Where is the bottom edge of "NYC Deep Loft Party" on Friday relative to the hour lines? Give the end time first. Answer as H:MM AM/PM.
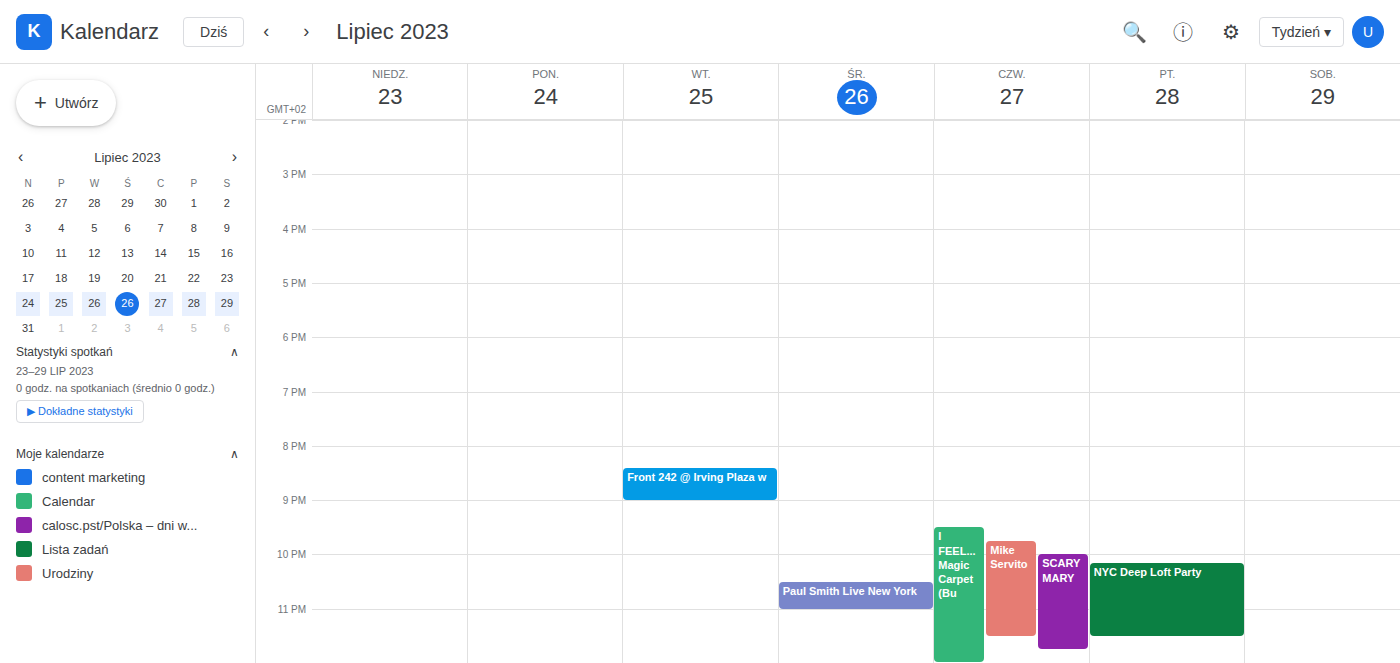
11:30 PM -- halfway between the 11 PM and 12 AM lines.